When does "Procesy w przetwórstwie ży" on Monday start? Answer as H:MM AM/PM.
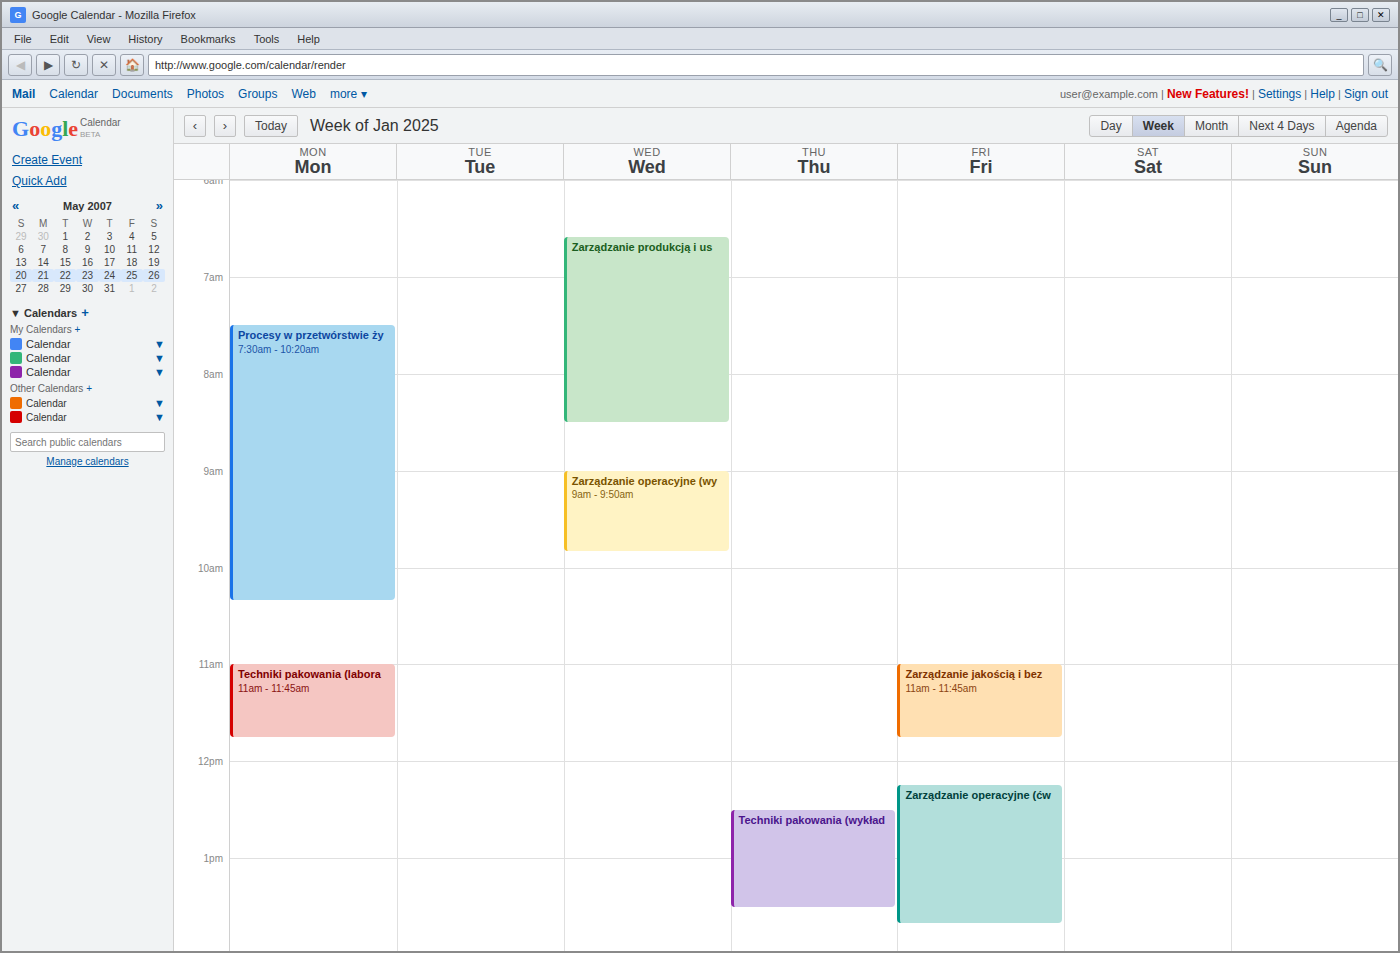
7:30 AM